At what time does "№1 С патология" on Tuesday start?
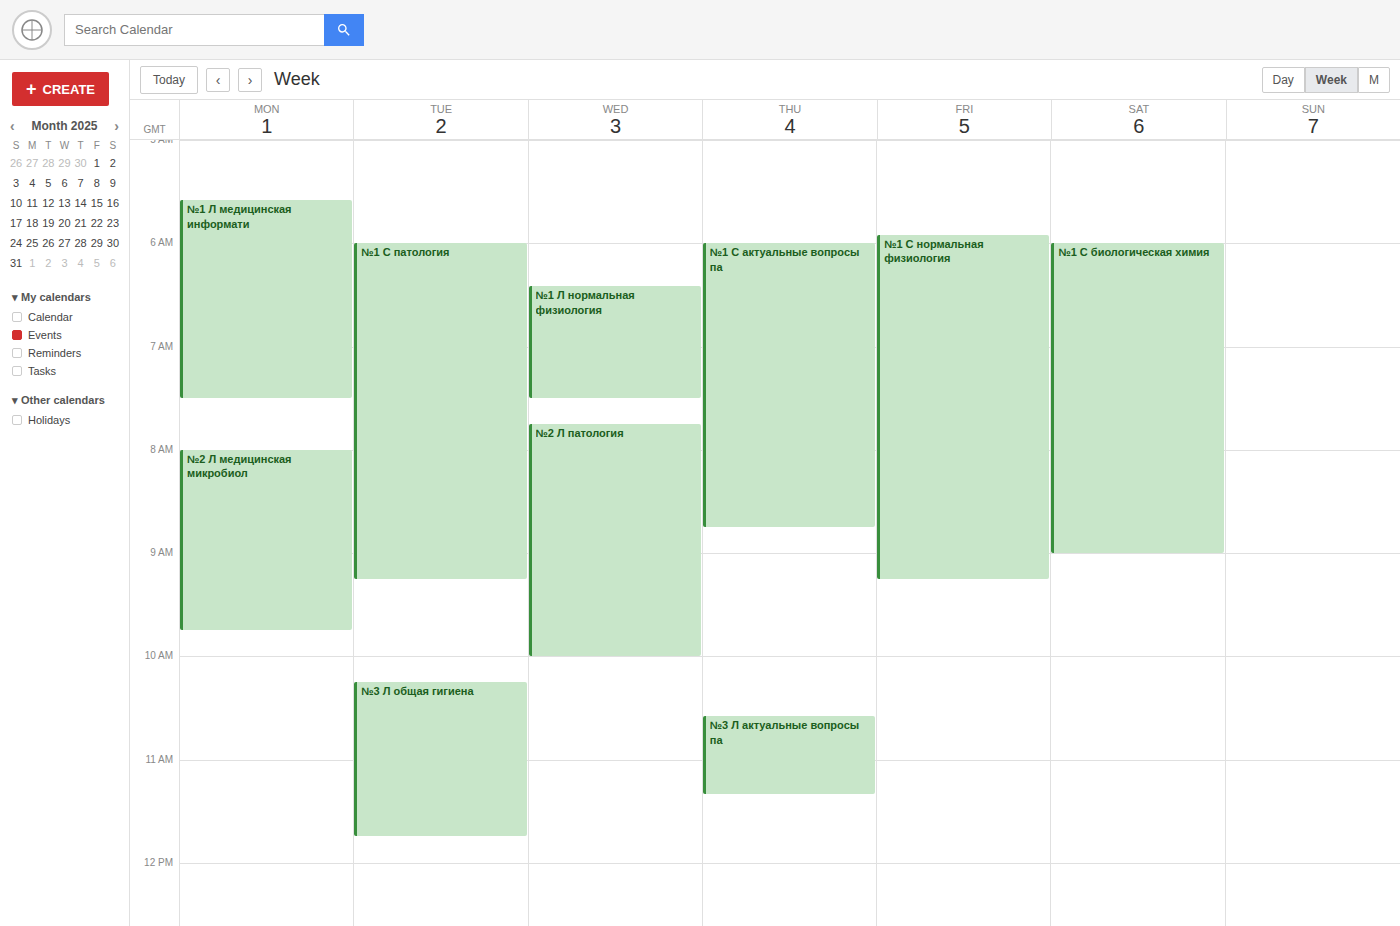
6:00 AM